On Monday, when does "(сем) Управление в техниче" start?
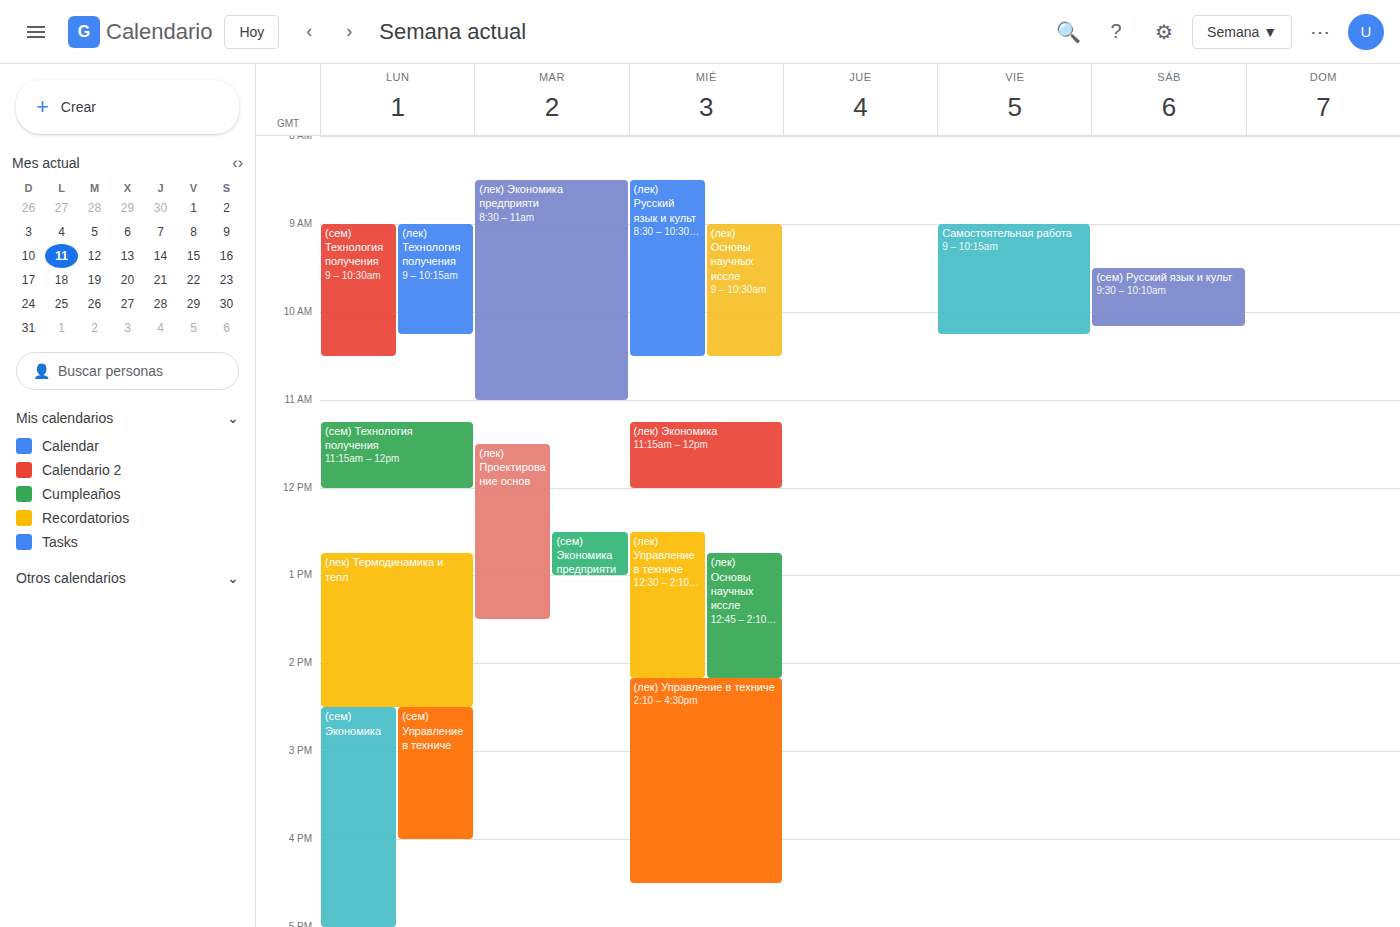
2:30 PM